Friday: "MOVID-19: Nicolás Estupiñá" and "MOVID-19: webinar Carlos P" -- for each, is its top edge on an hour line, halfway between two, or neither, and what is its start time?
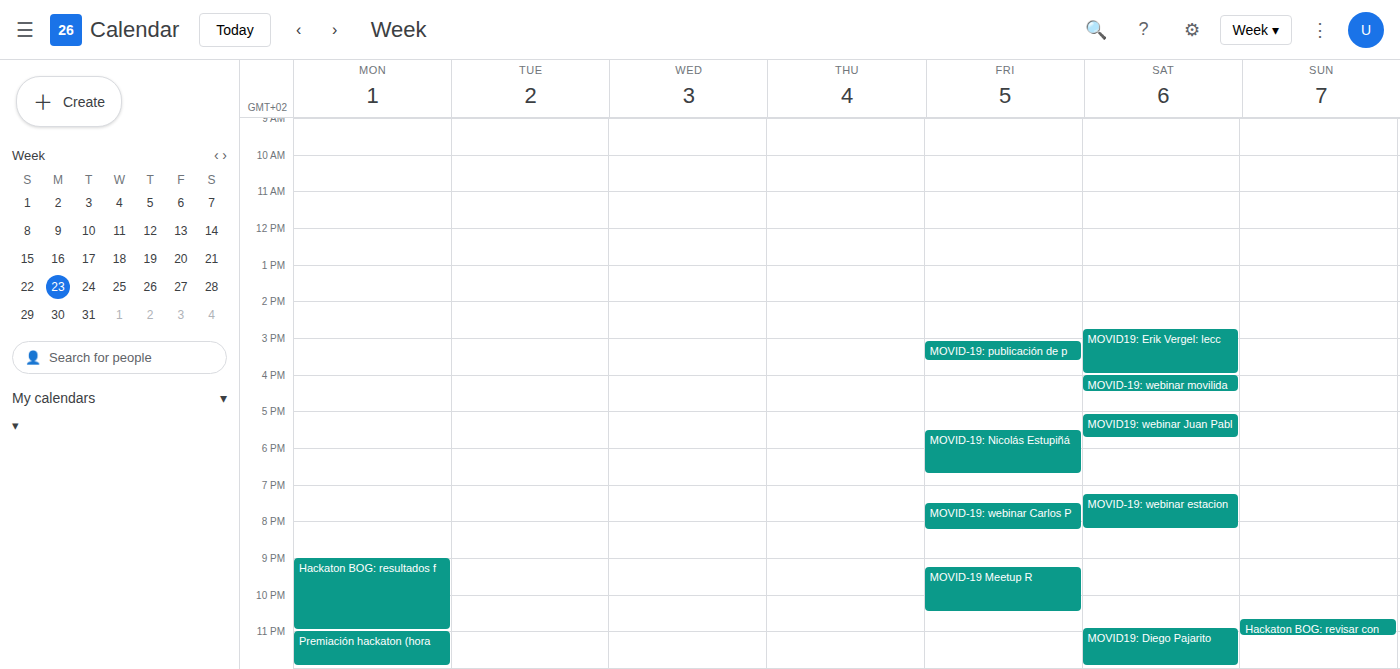
"MOVID-19: Nicolás Estupiñá": 5:30 PM, halfway between the 5 PM and 6 PM lines. "MOVID-19: webinar Carlos P": 7:30 PM, halfway between the 7 PM and 8 PM lines.